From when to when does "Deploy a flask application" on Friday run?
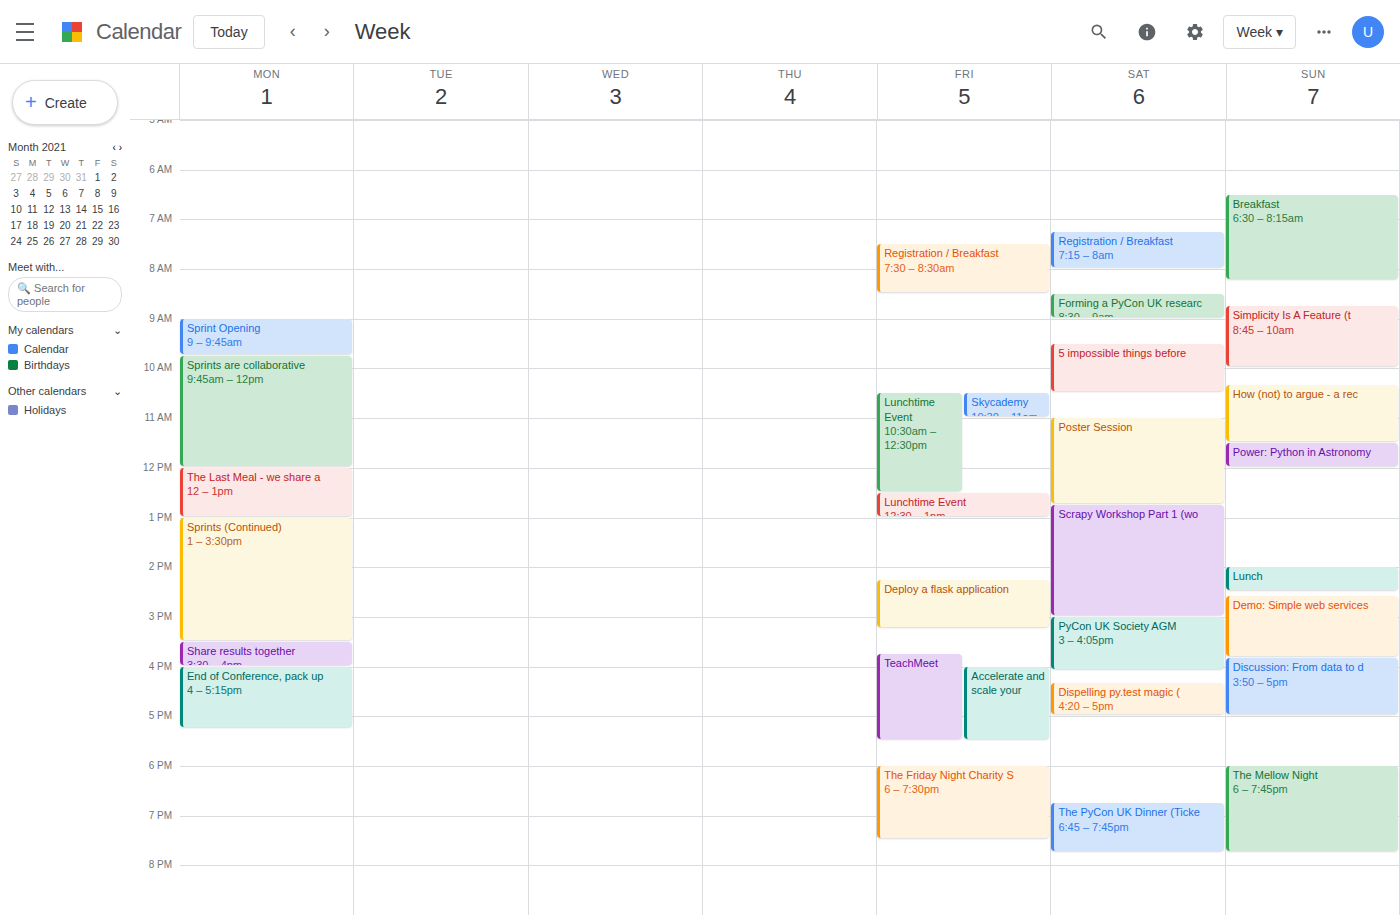
2:15 PM to 3:15 PM